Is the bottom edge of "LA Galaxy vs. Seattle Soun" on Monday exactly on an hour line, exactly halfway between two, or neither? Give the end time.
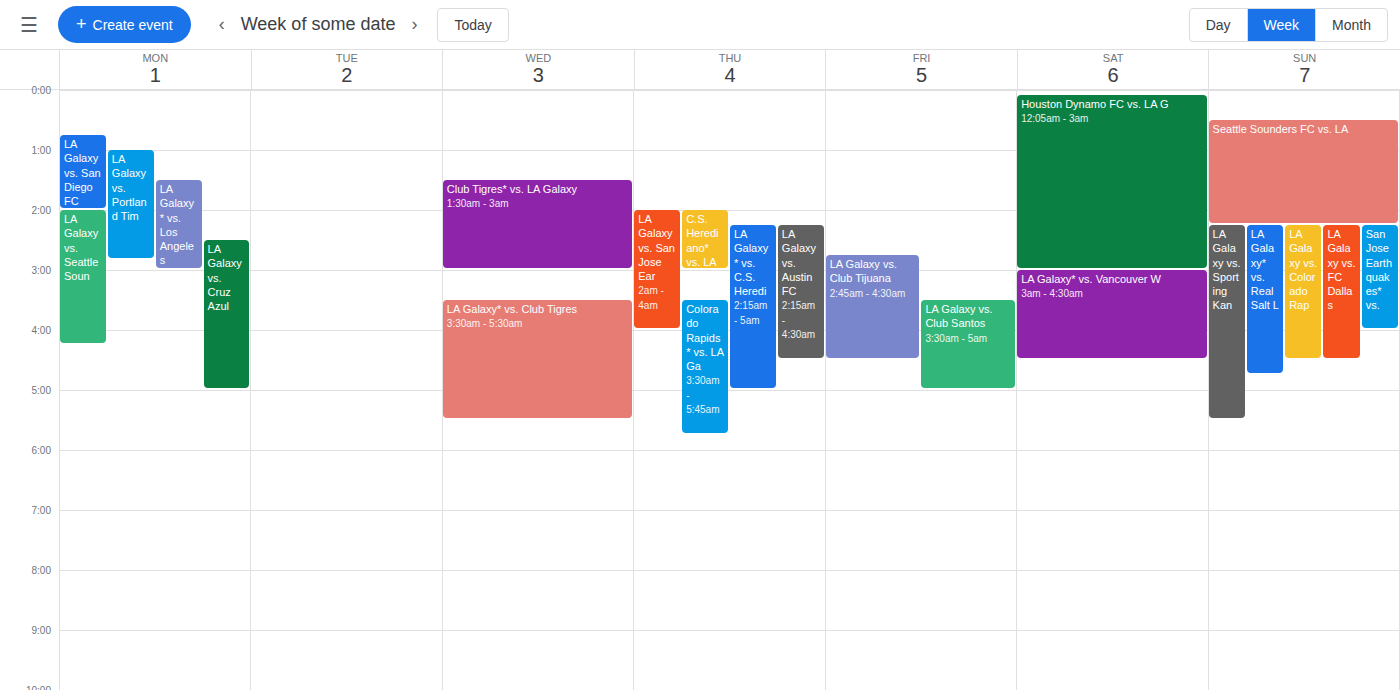
4:15 AM -- neither: a quarter of the way from the 4 AM line to the 5 AM line.